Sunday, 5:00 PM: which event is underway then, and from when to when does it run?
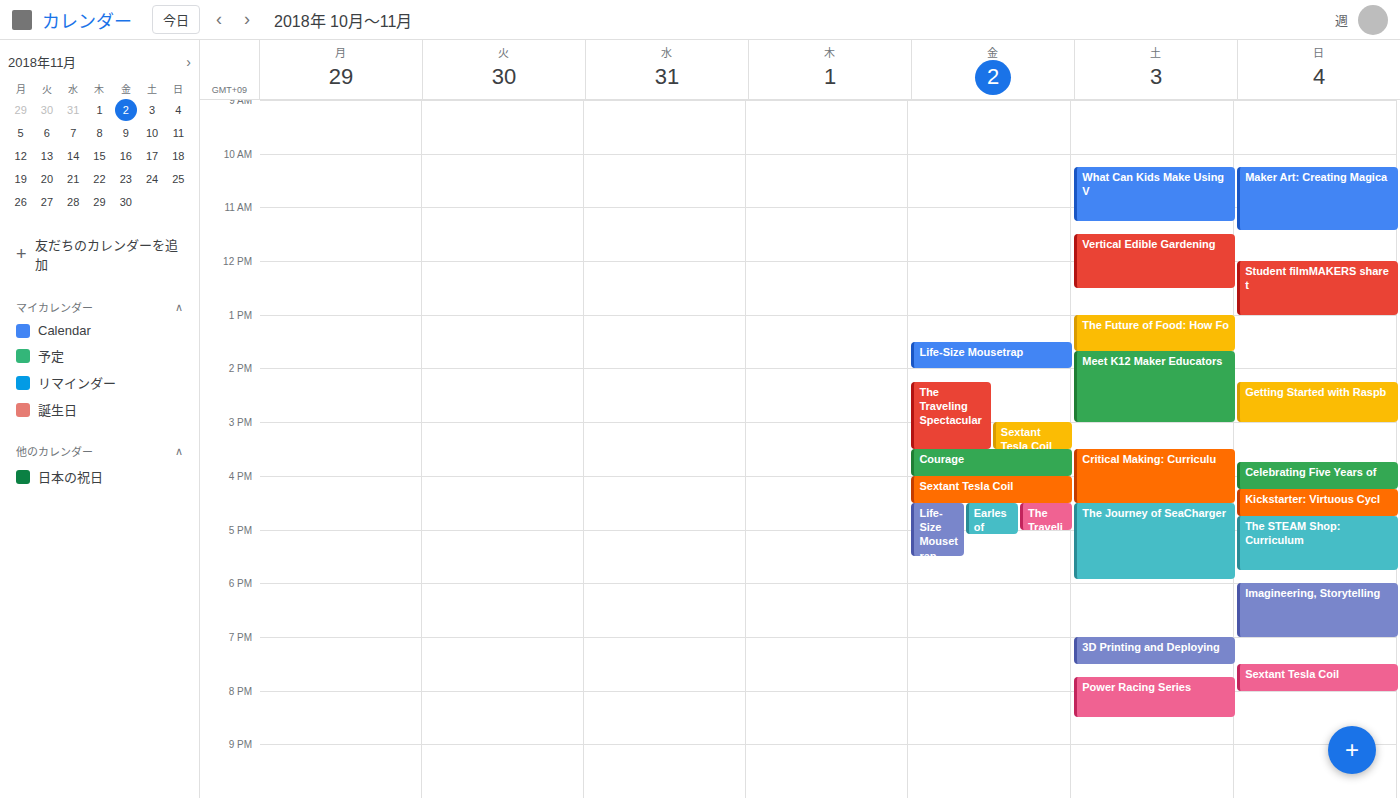
"The STEAM Shop: Curriculum", 4:45 PM to 5:45 PM